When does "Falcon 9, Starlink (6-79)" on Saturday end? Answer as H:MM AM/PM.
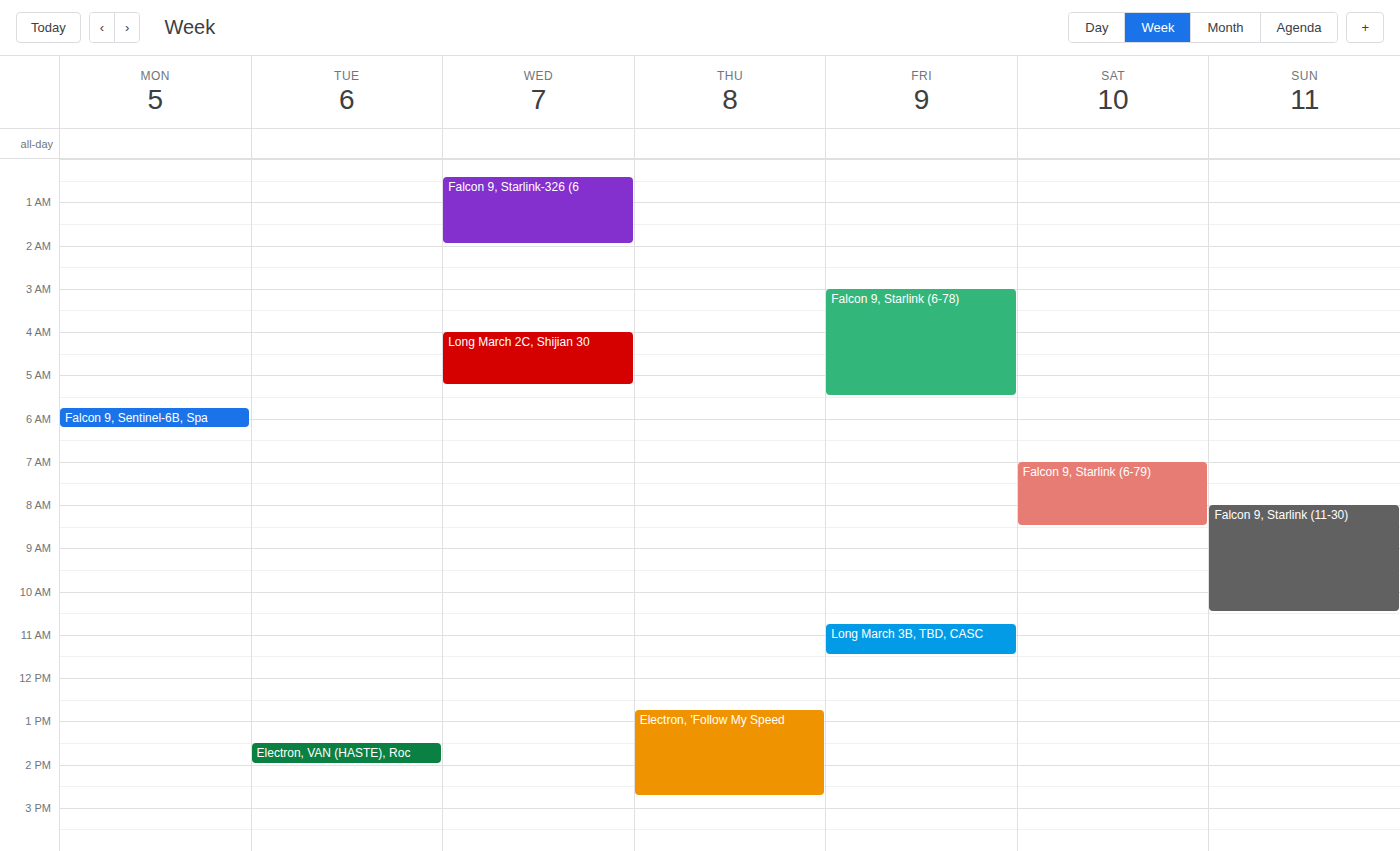
8:30 AM